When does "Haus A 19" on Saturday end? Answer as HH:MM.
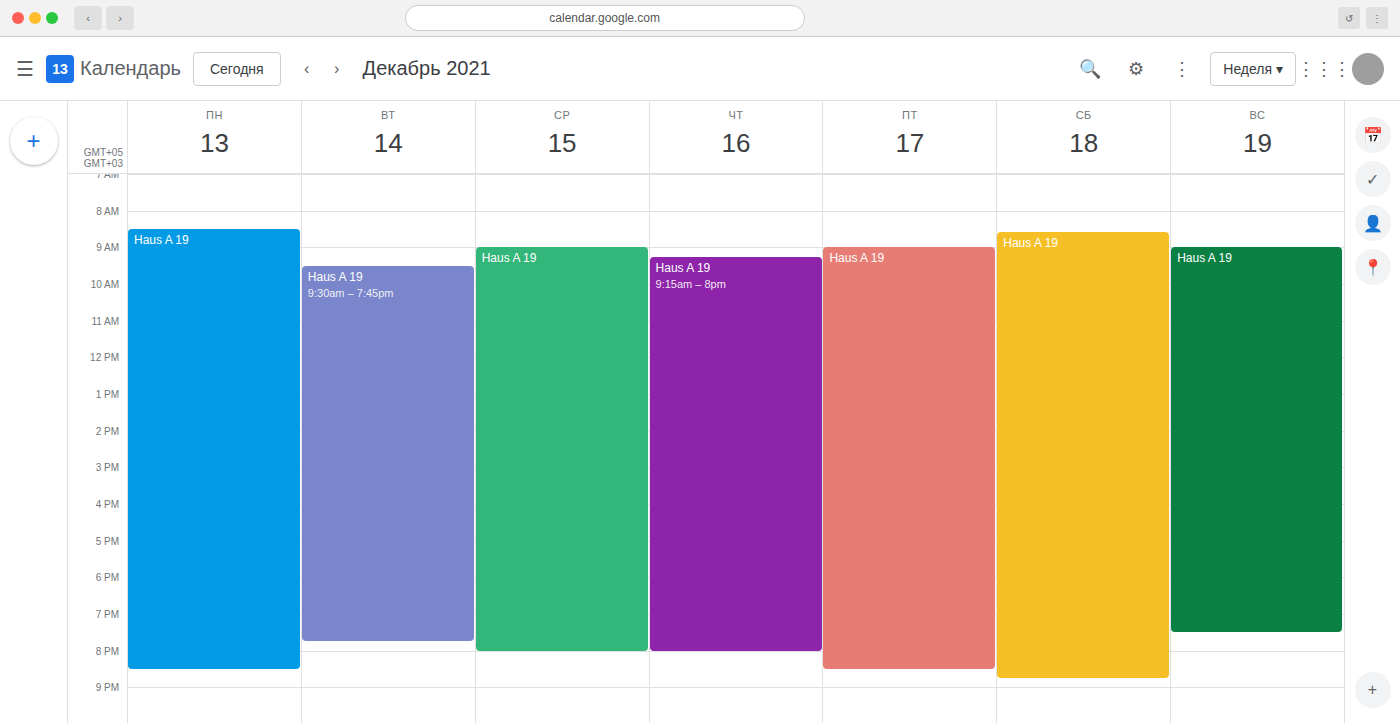
20:45